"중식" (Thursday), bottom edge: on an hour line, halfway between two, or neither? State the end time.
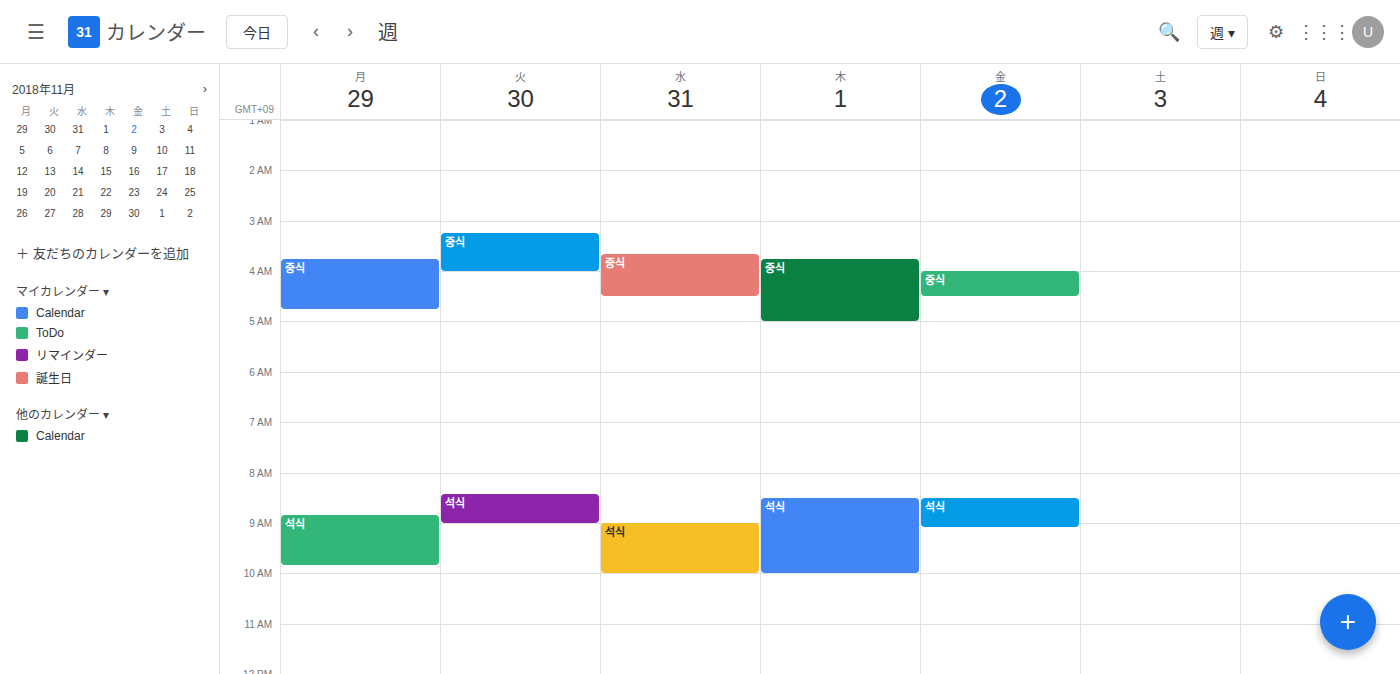
05:00 -- exactly on the 05:00 line.